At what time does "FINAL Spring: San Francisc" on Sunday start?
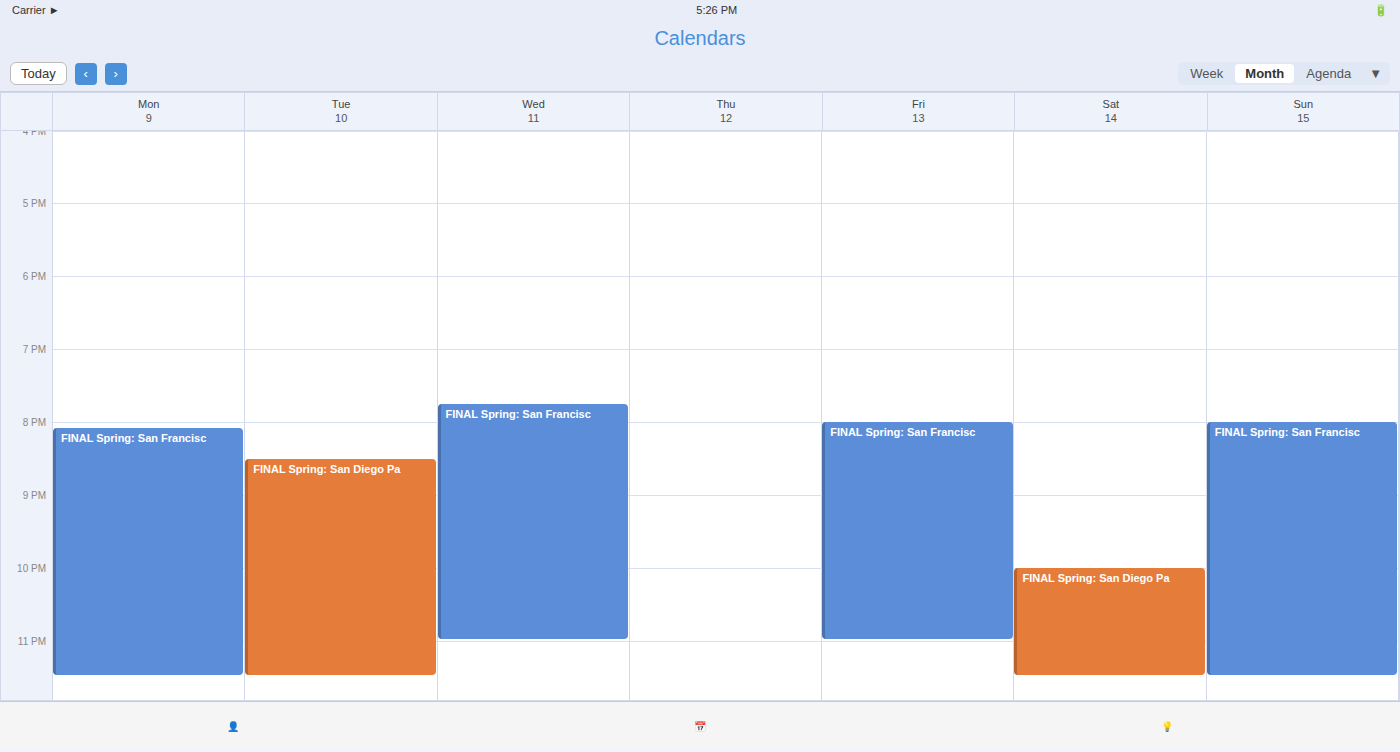
8:00 PM